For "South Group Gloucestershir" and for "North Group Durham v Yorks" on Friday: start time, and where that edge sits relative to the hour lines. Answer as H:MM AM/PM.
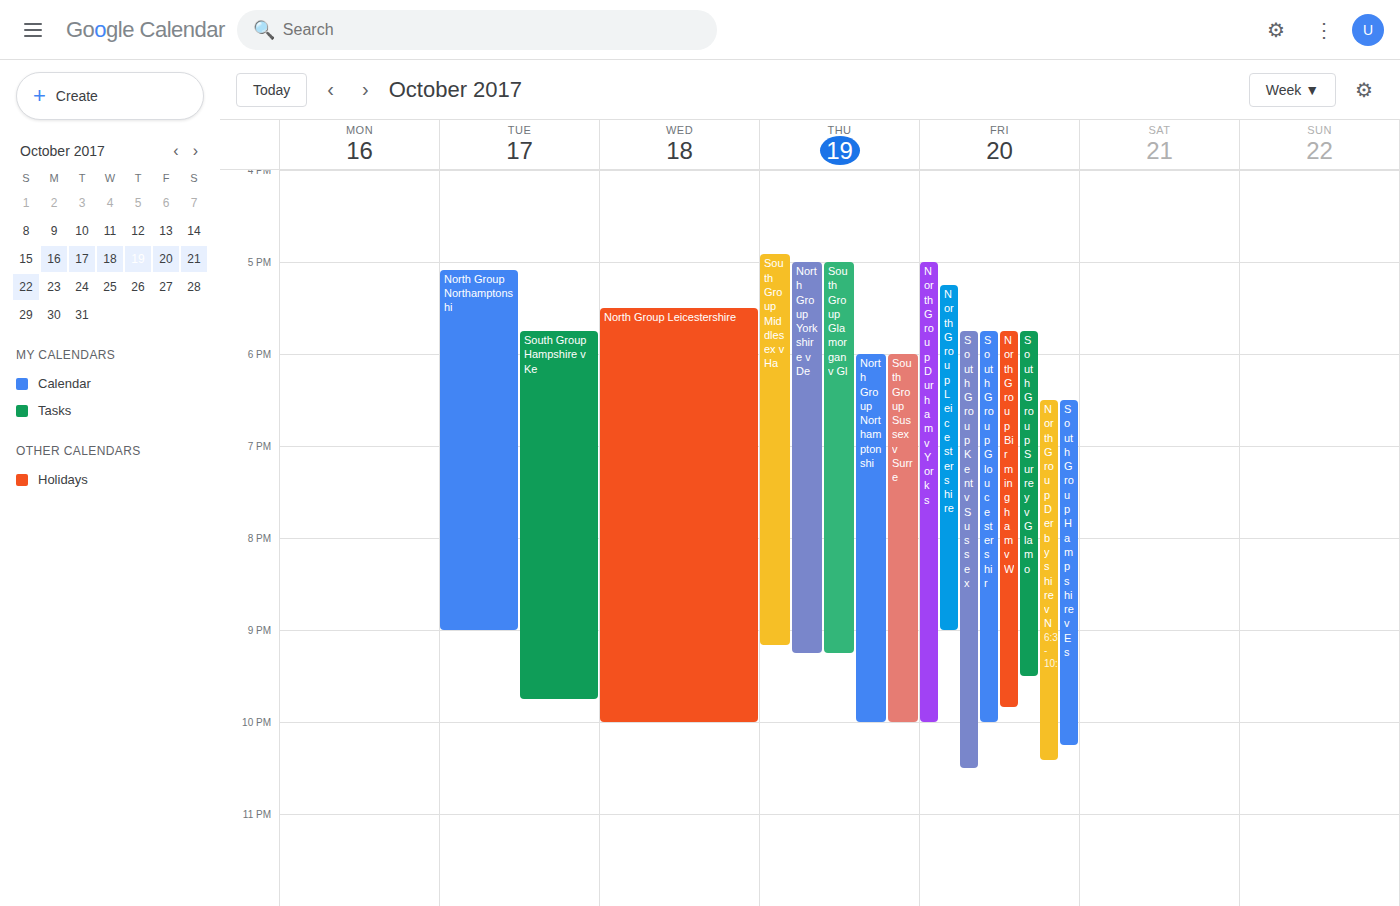
"South Group Gloucestershir": 5:45 PM, neither: three quarters of the way from the 5 PM line to the 6 PM line. "North Group Durham v Yorks": 5:00 PM, exactly on the 5 PM line.